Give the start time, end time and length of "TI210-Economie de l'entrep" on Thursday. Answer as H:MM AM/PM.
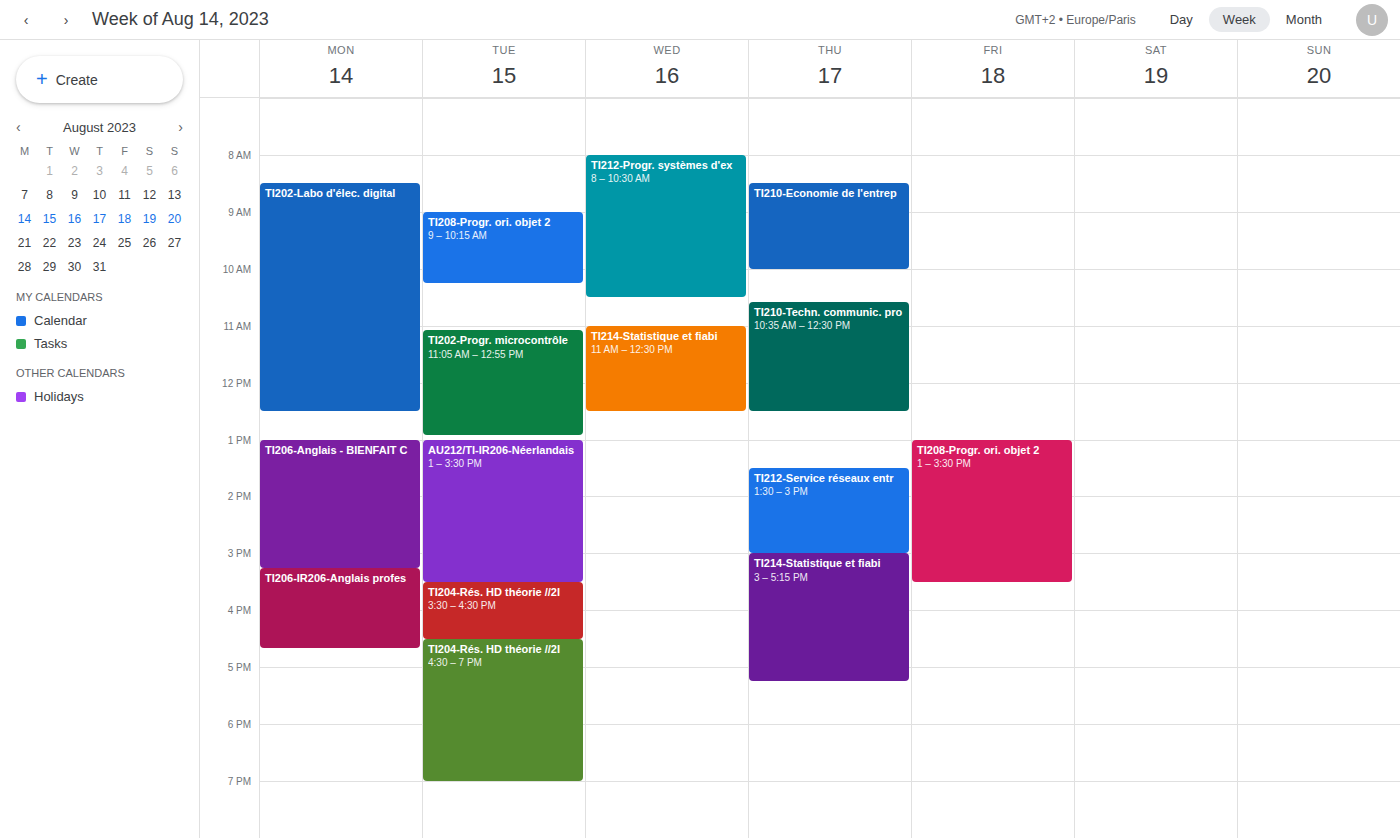
8:30 AM to 10:00 AM, 1 hour 30 minutes